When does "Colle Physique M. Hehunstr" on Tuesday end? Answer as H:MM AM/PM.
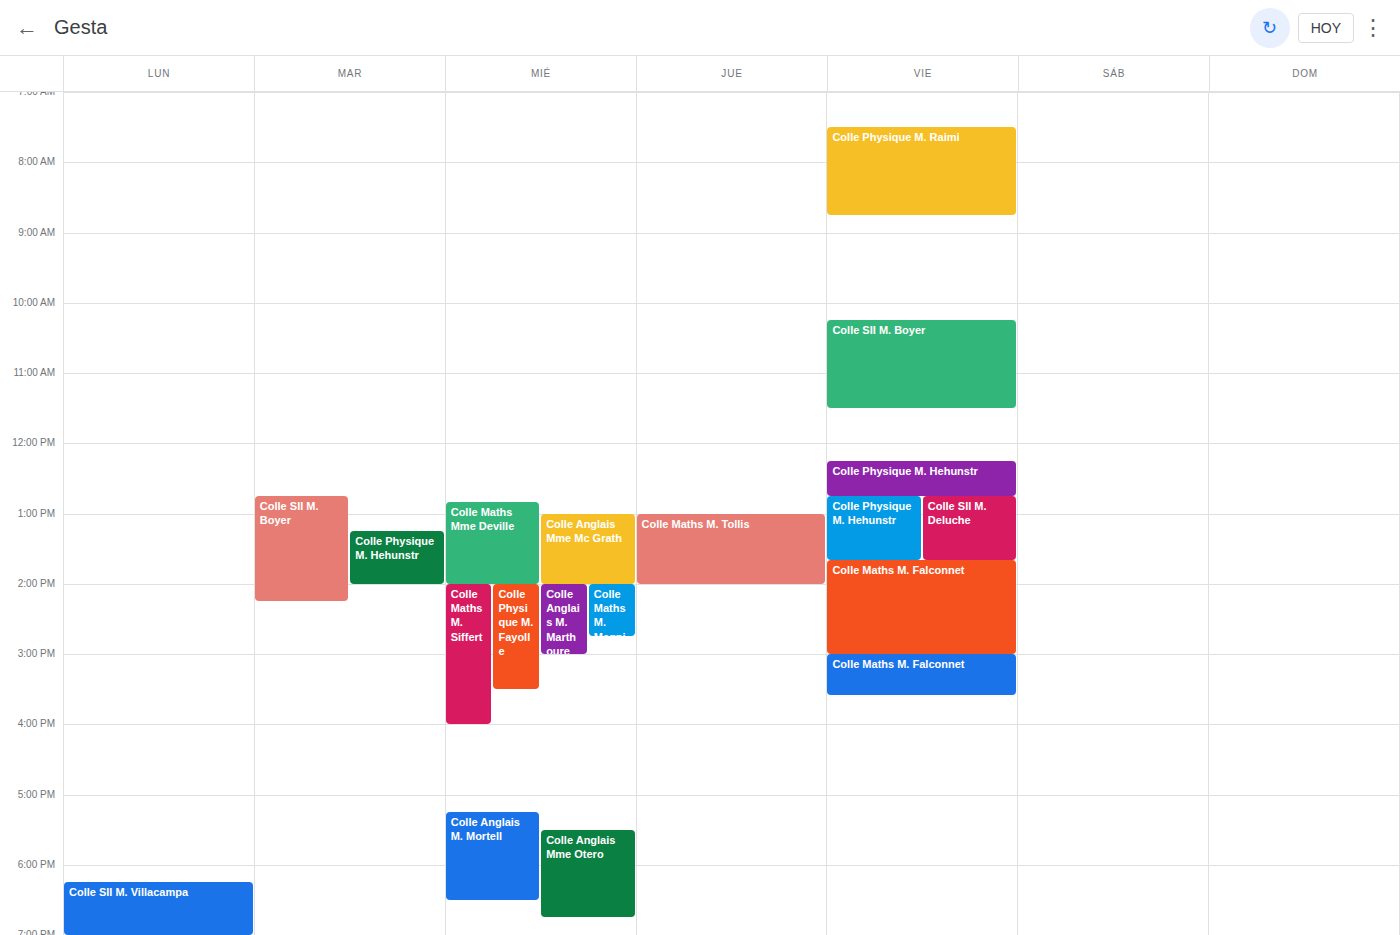
2:00 PM